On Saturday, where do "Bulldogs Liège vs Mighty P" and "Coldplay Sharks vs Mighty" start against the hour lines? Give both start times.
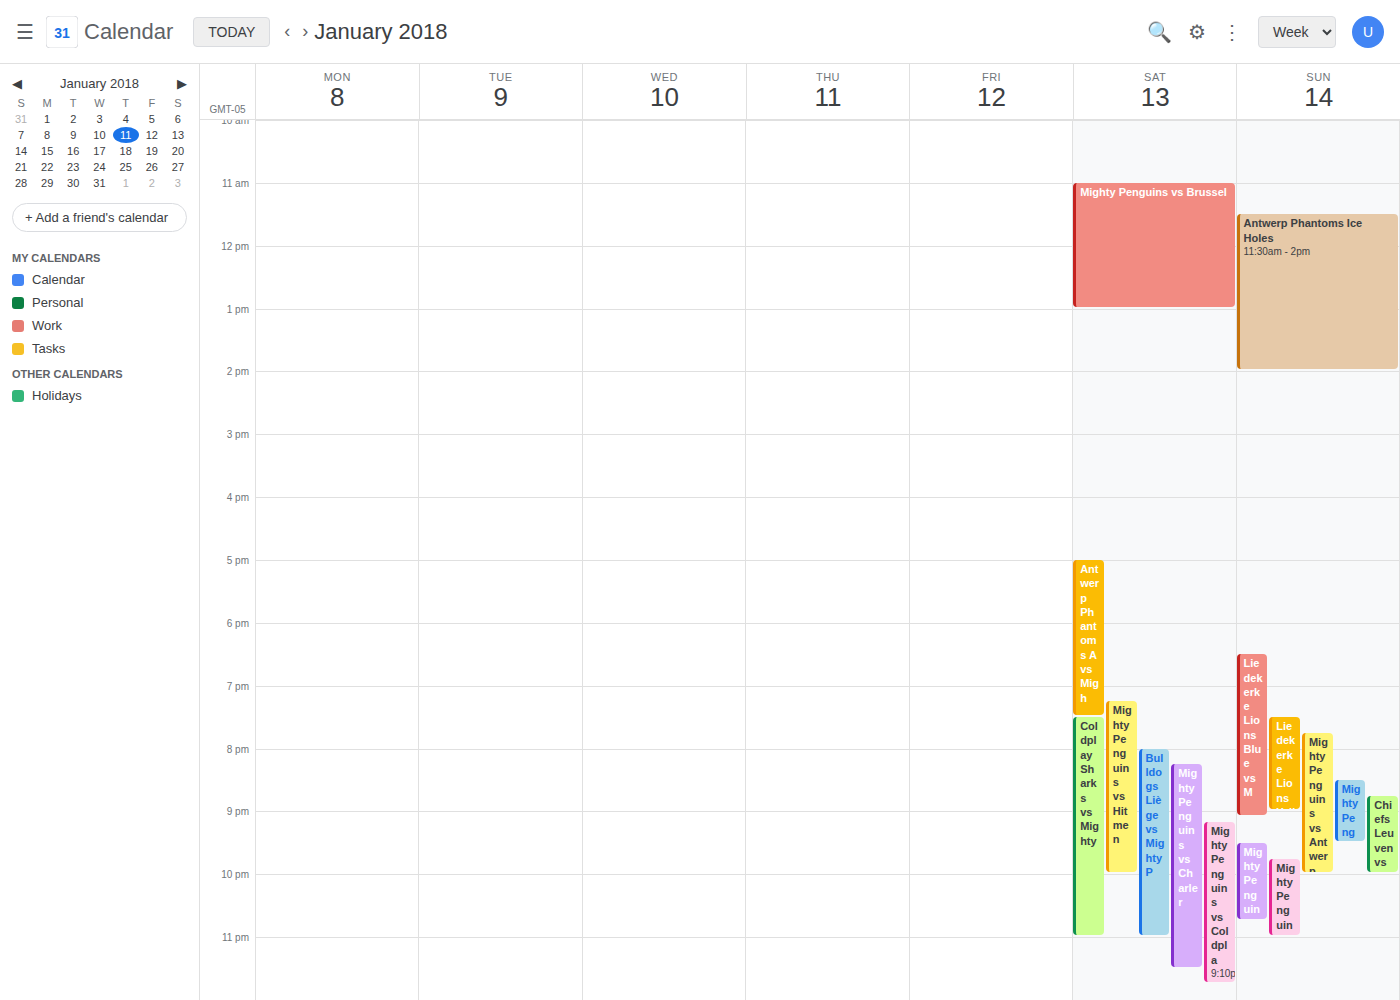
"Bulldogs Liège vs Mighty P": 8:00 PM, exactly on the 8 PM line. "Coldplay Sharks vs Mighty": 7:30 PM, halfway between the 7 PM and 8 PM lines.